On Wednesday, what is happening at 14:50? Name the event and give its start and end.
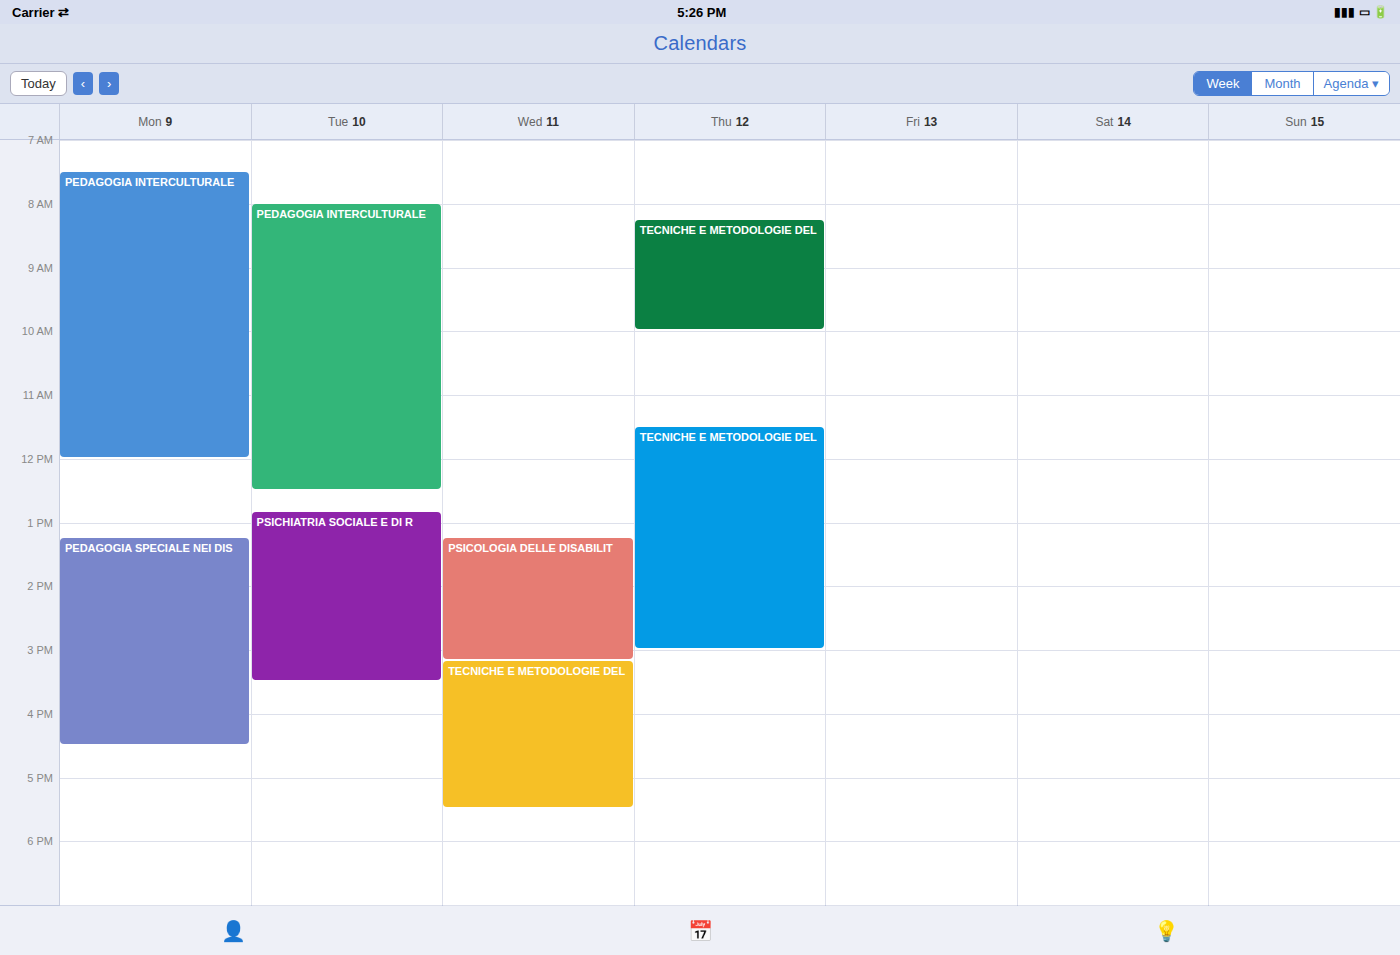
"PSICOLOGIA DELLE DISABILIT", 13:15 to 15:10